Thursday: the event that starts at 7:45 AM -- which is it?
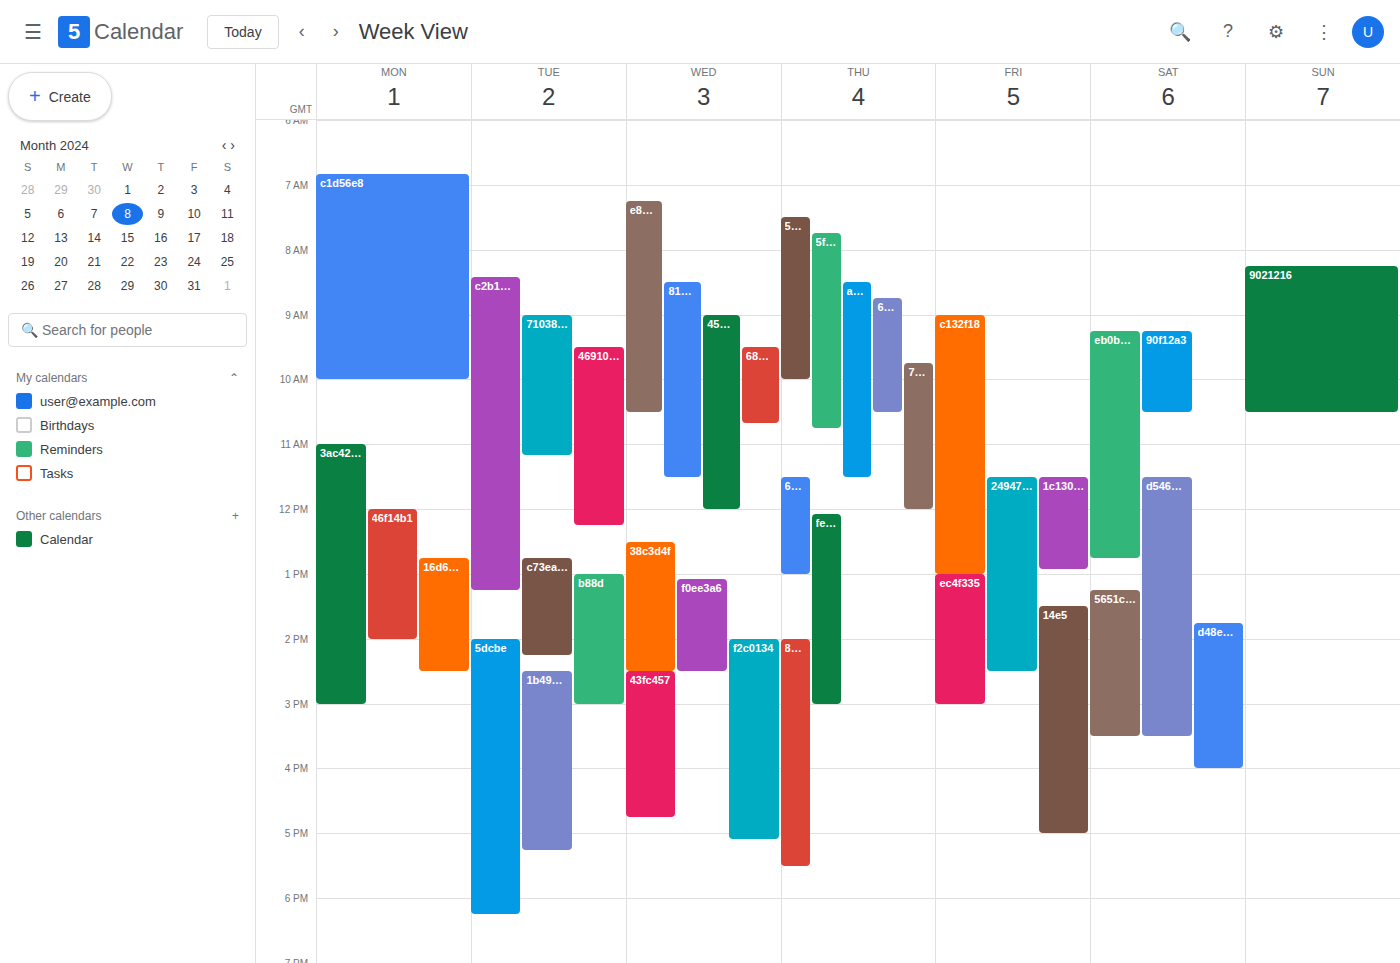
"5fa97ae"